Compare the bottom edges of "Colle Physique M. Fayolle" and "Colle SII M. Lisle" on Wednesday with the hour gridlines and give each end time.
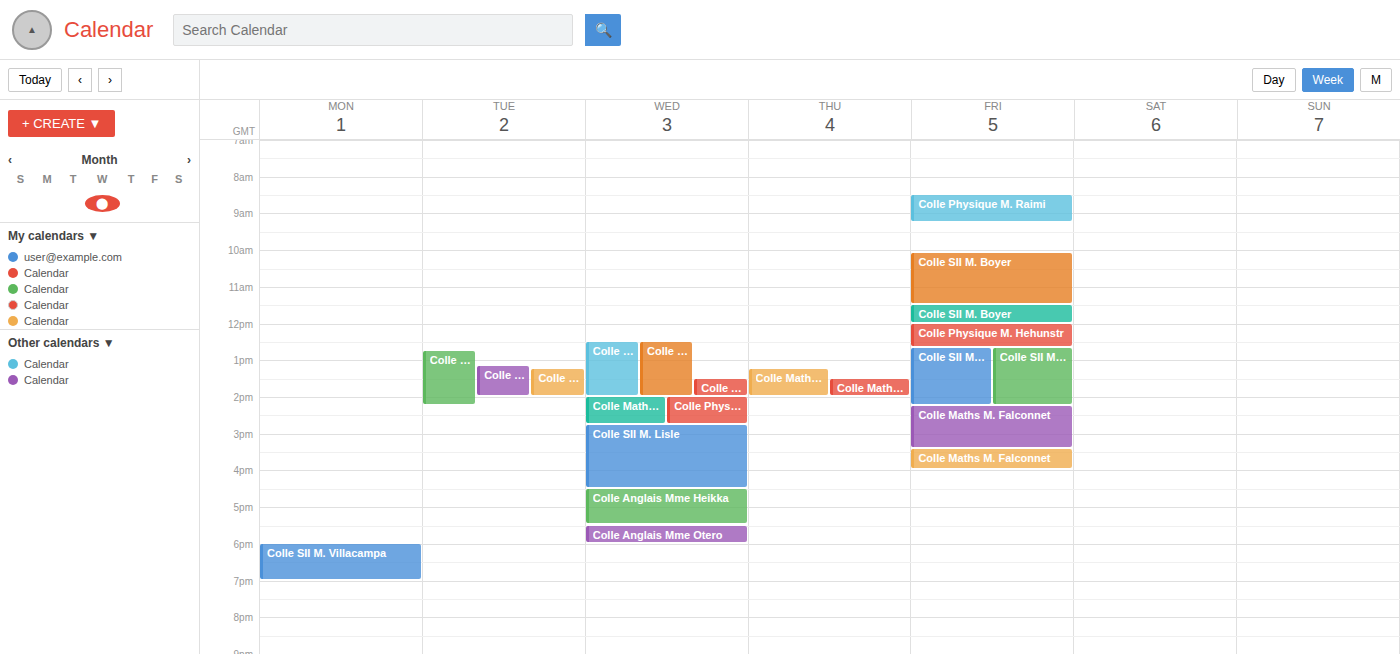
"Colle Physique M. Fayolle": 2:45 PM, neither: three quarters of the way from the 2 PM line to the 3 PM line. "Colle SII M. Lisle": 4:30 PM, halfway between the 4 PM and 5 PM lines.